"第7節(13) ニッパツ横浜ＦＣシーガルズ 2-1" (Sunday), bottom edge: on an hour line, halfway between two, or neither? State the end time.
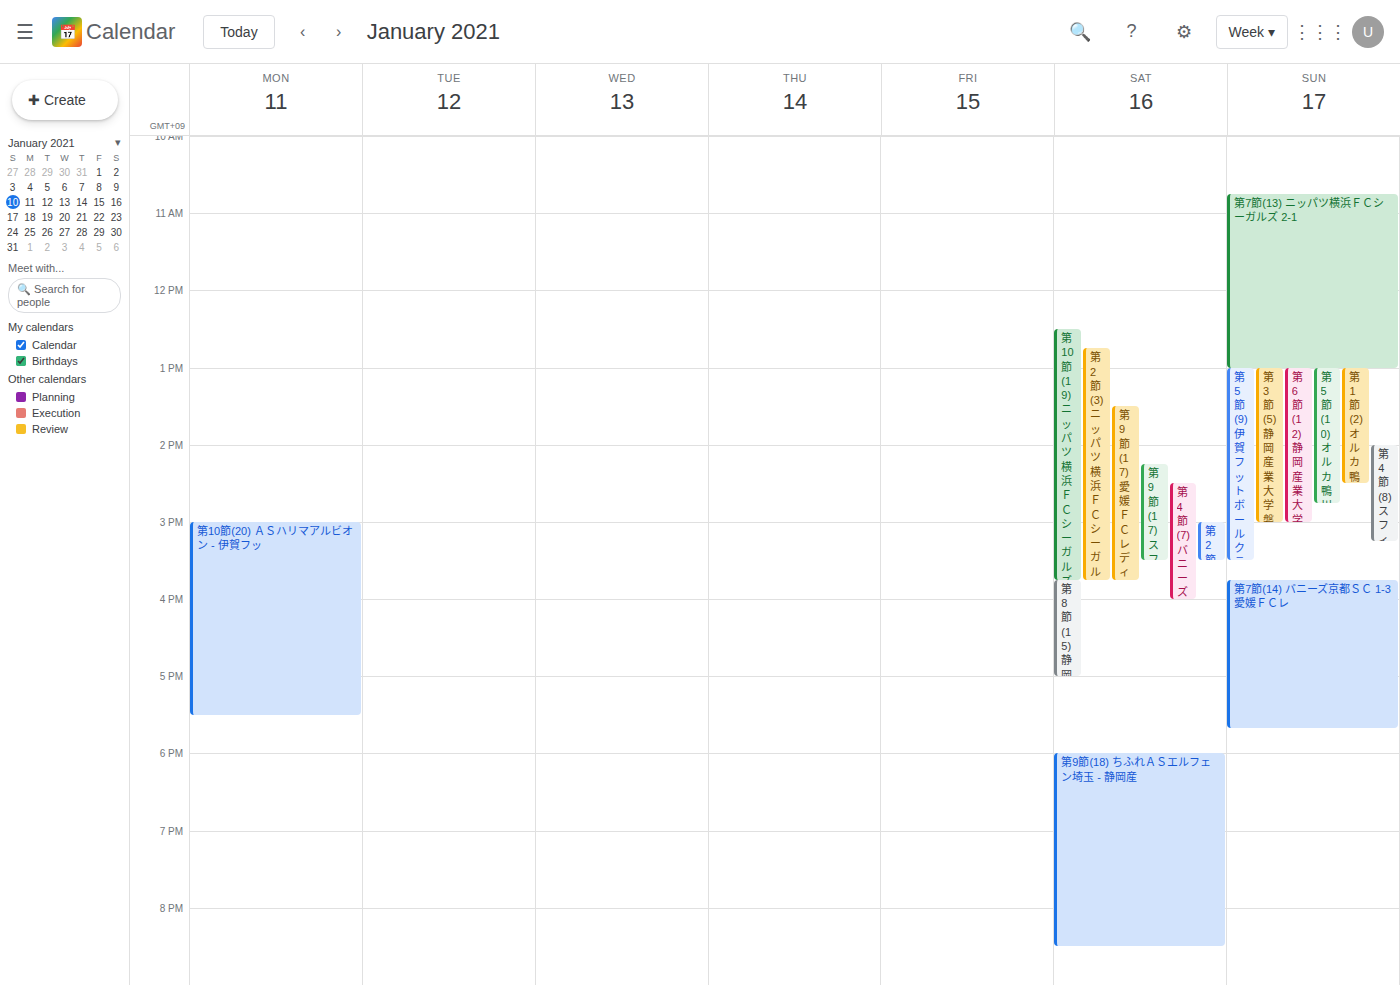
13:00 -- exactly on the 13:00 line.